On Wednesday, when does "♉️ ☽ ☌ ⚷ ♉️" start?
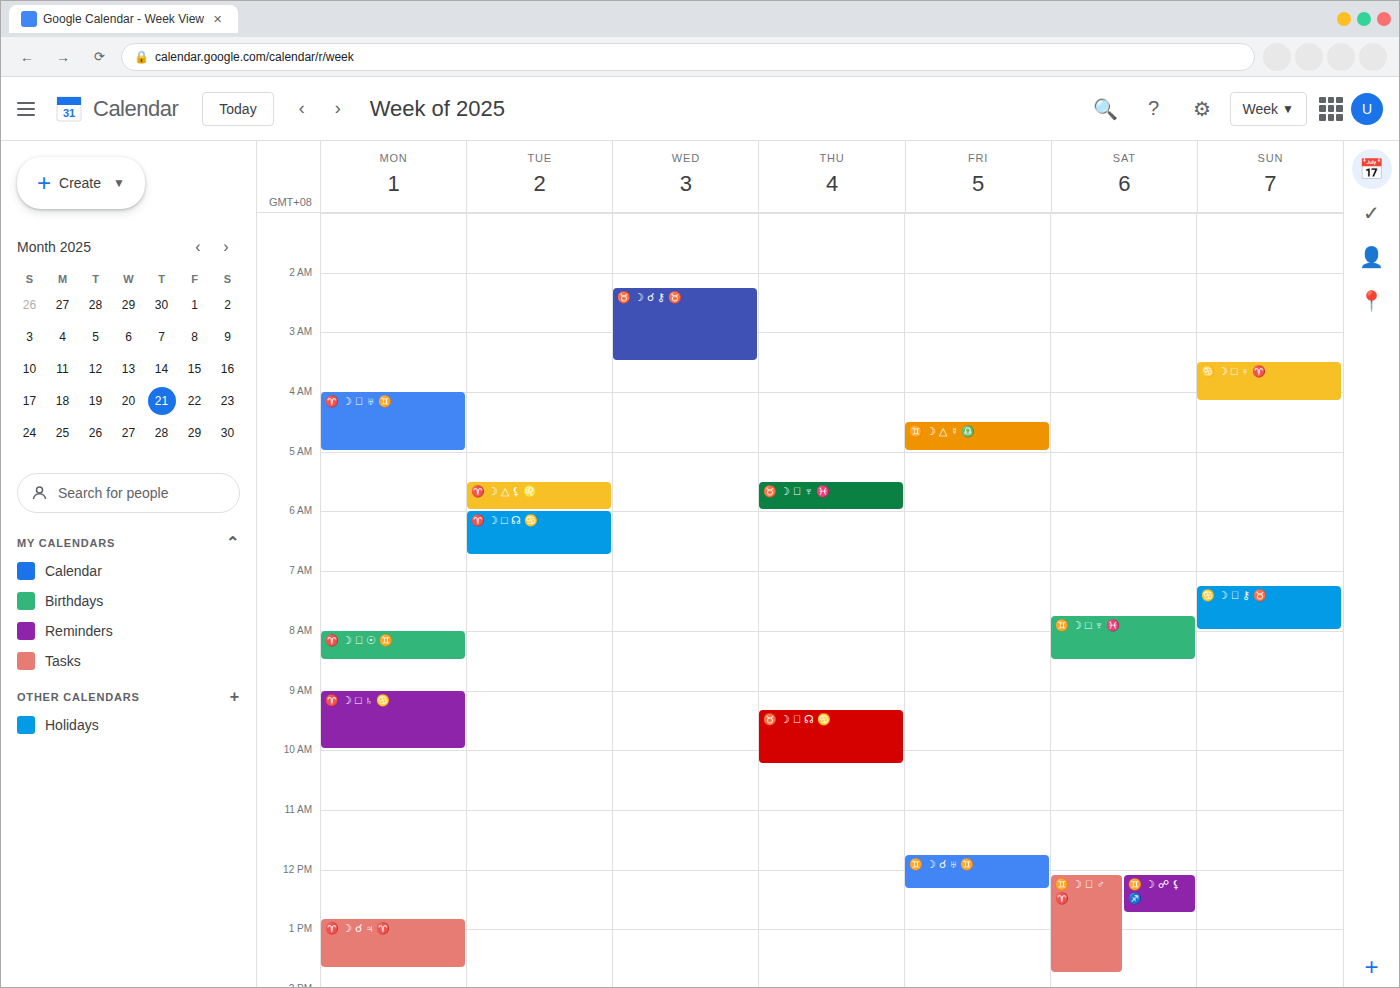
2:15 AM